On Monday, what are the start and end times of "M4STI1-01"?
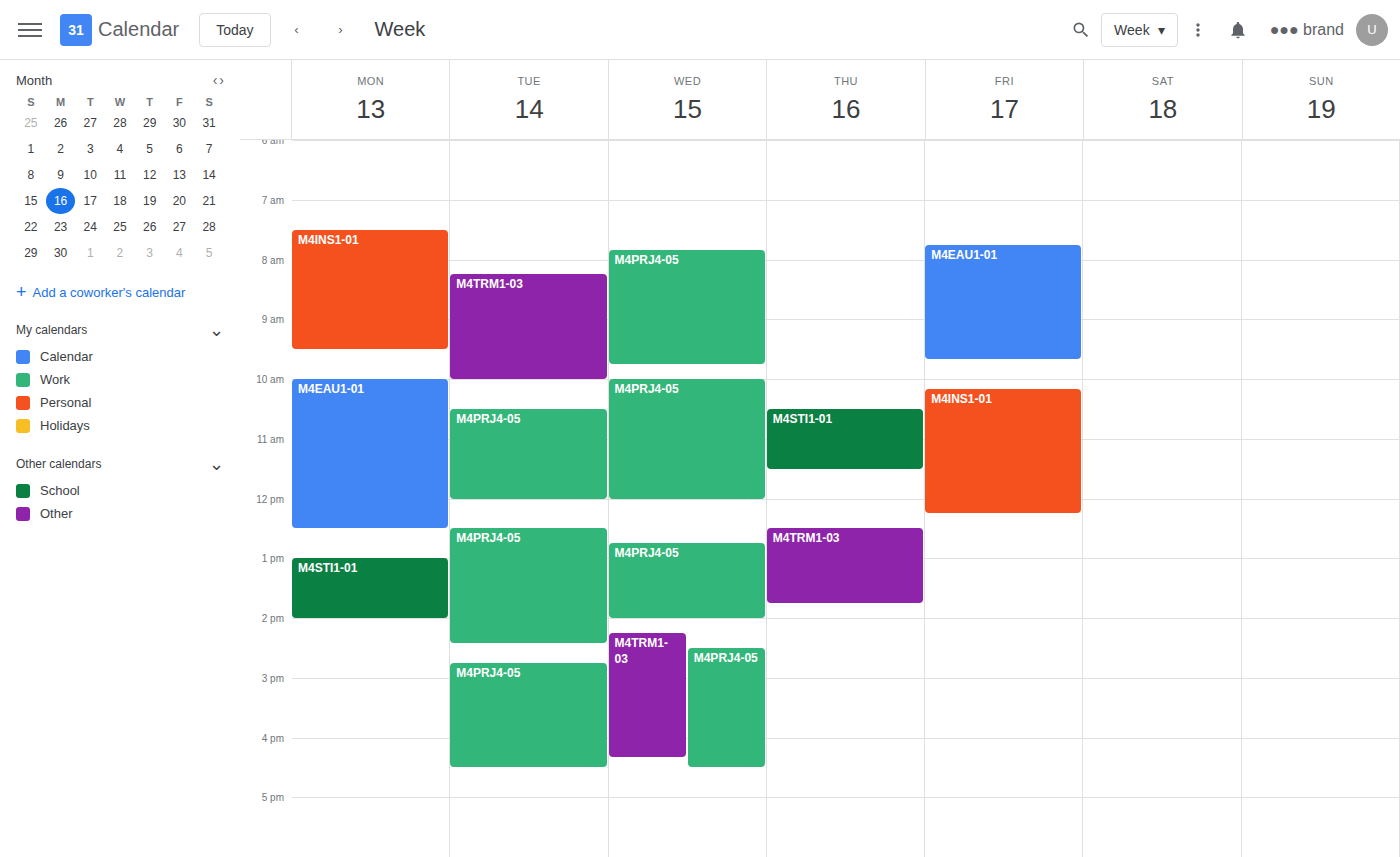
1:00 PM to 2:00 PM